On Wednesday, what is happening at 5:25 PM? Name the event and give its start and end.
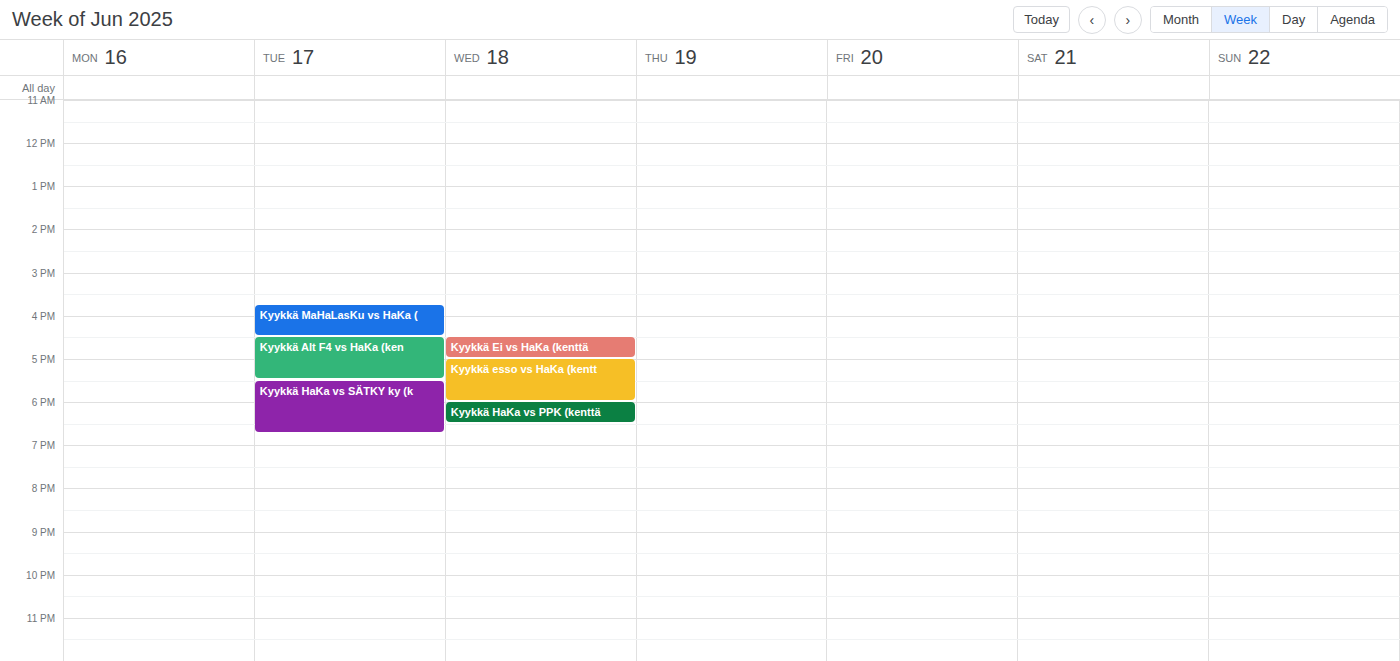
"Kyykkä esso vs HaKa (kentt", 5:00 PM to 6:00 PM